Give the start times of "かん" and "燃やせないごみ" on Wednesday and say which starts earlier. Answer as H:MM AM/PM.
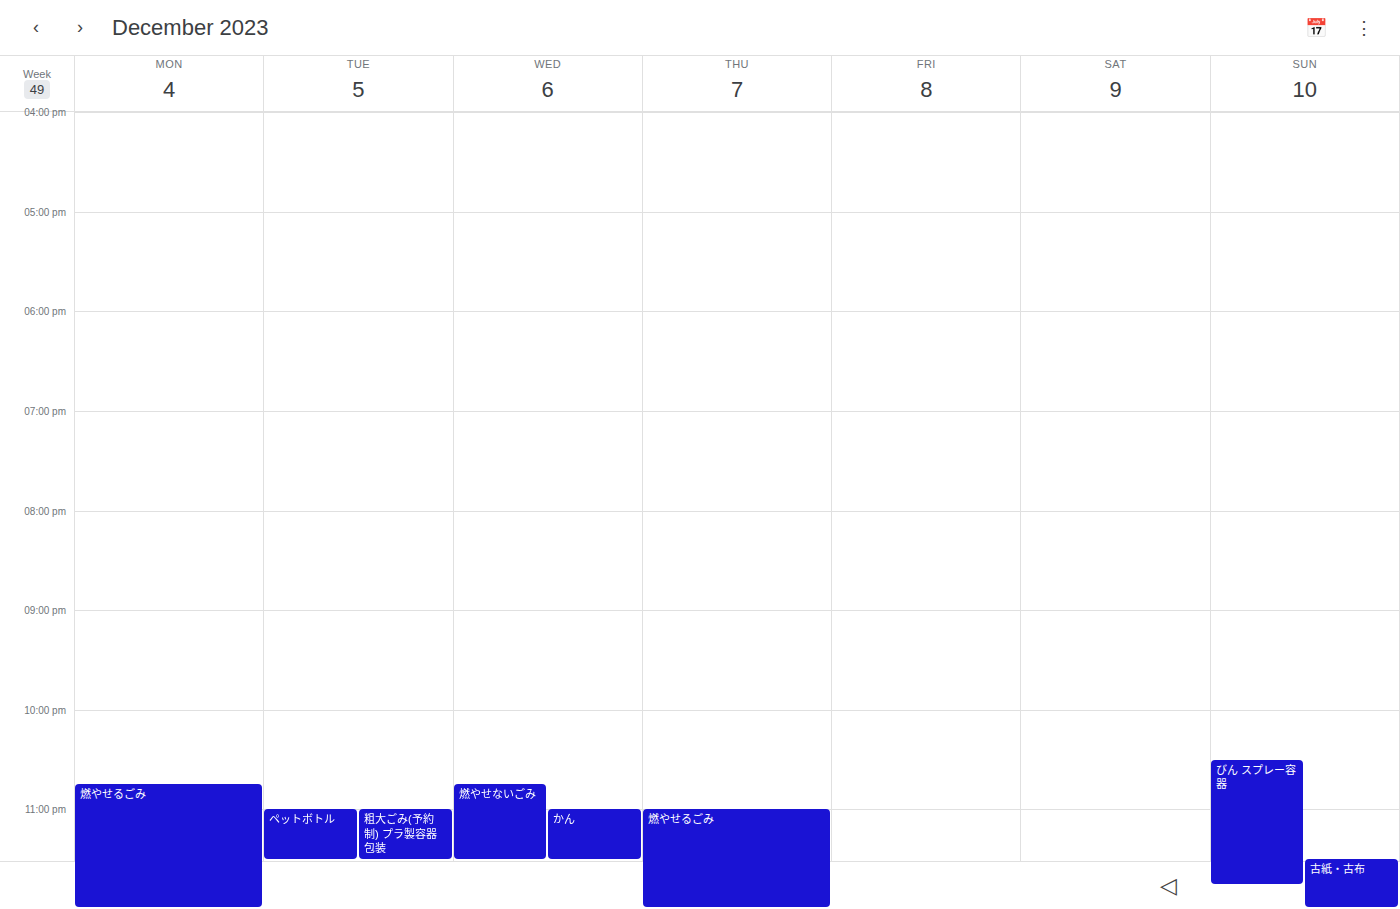
"燃やせないごみ" 10:45 PM; "かん" 11:00 PM.